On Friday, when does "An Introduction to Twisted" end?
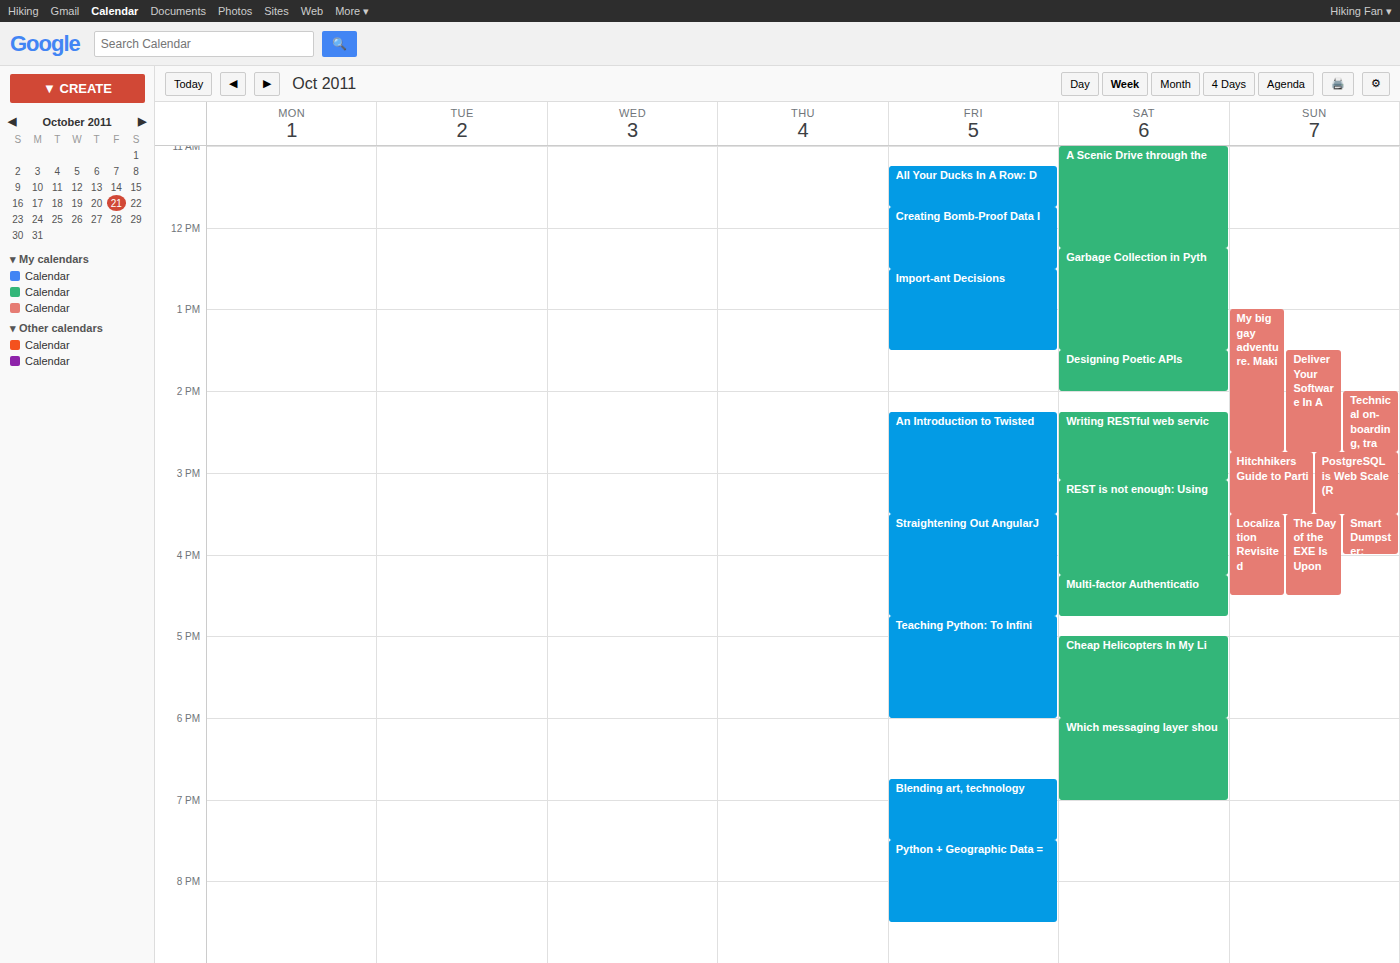
15:30